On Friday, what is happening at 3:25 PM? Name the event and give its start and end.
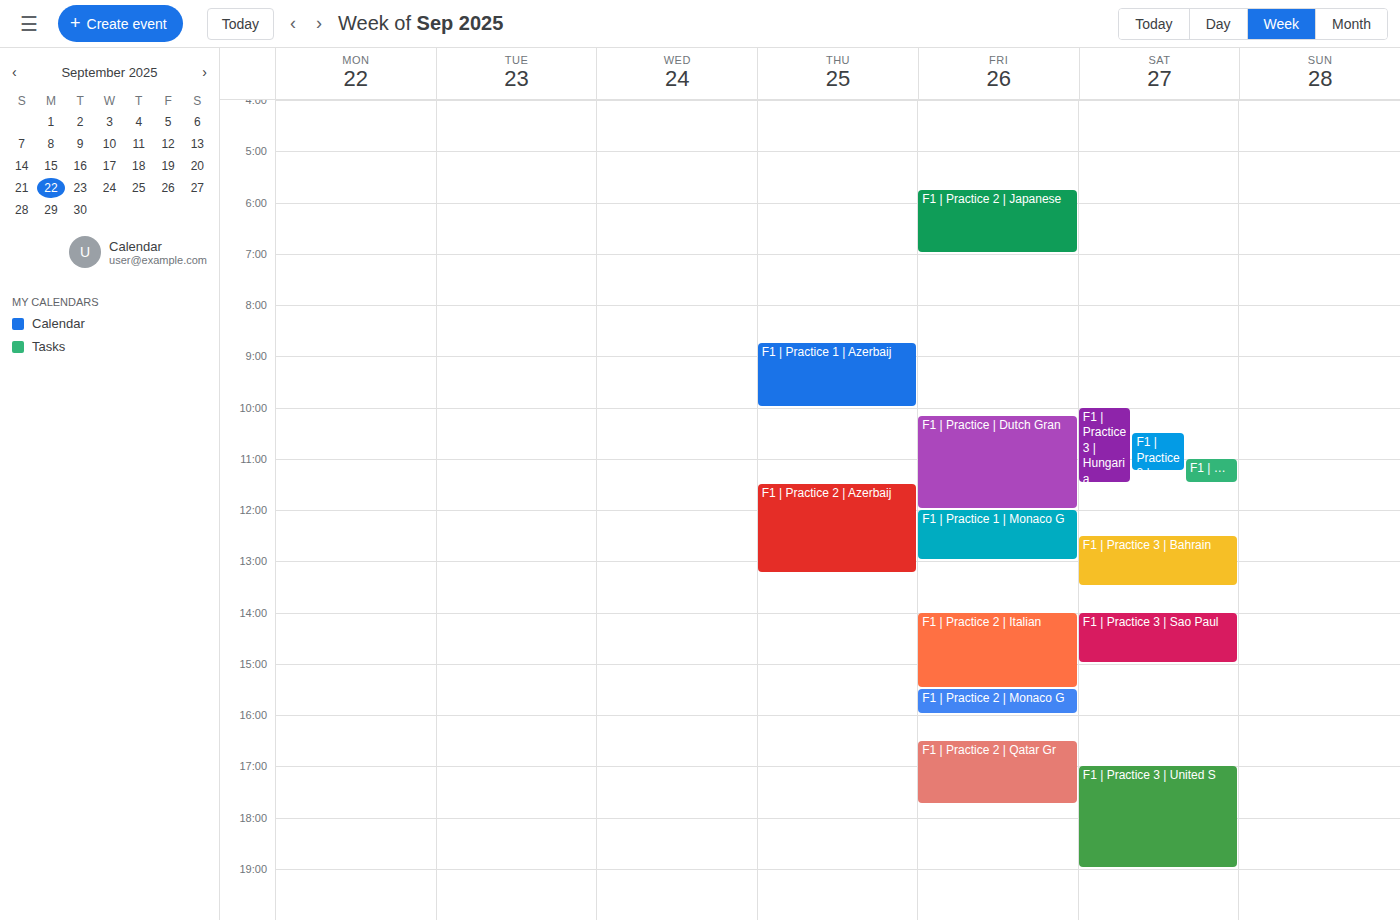
"F1 | Practice 2 | Italian", 2:00 PM to 3:30 PM